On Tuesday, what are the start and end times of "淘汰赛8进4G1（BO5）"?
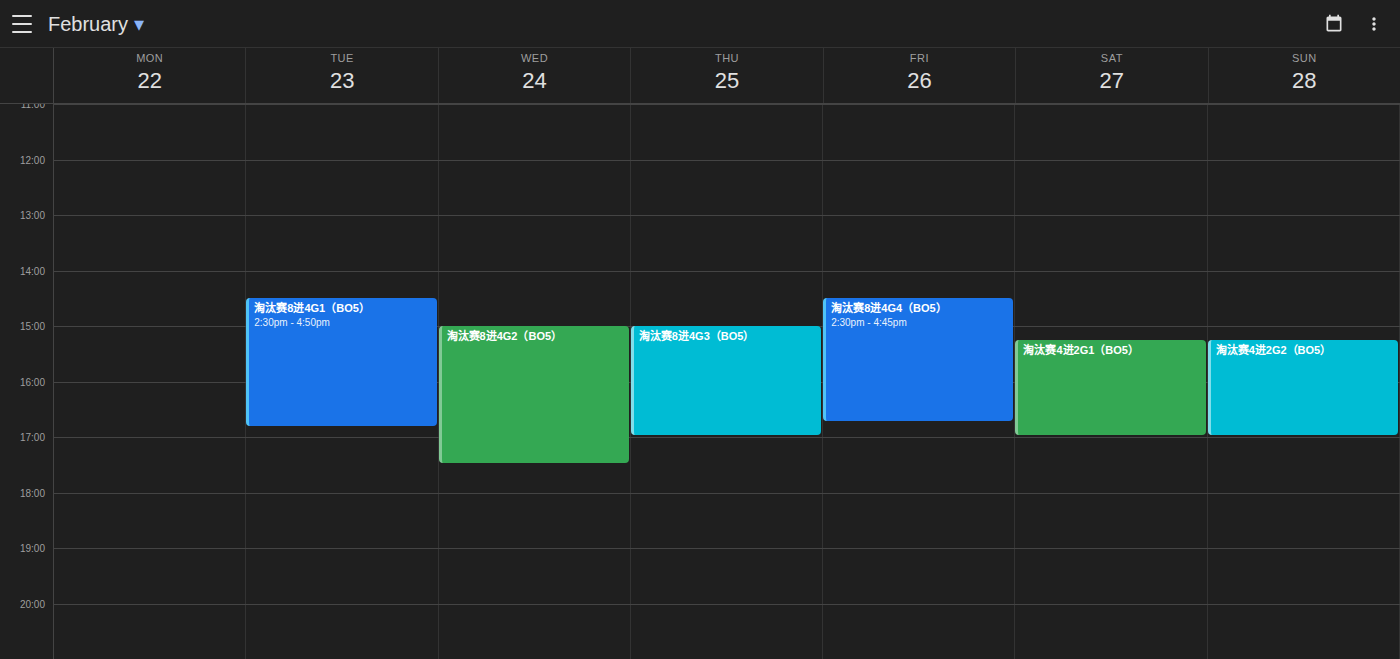
2:30 PM to 4:50 PM